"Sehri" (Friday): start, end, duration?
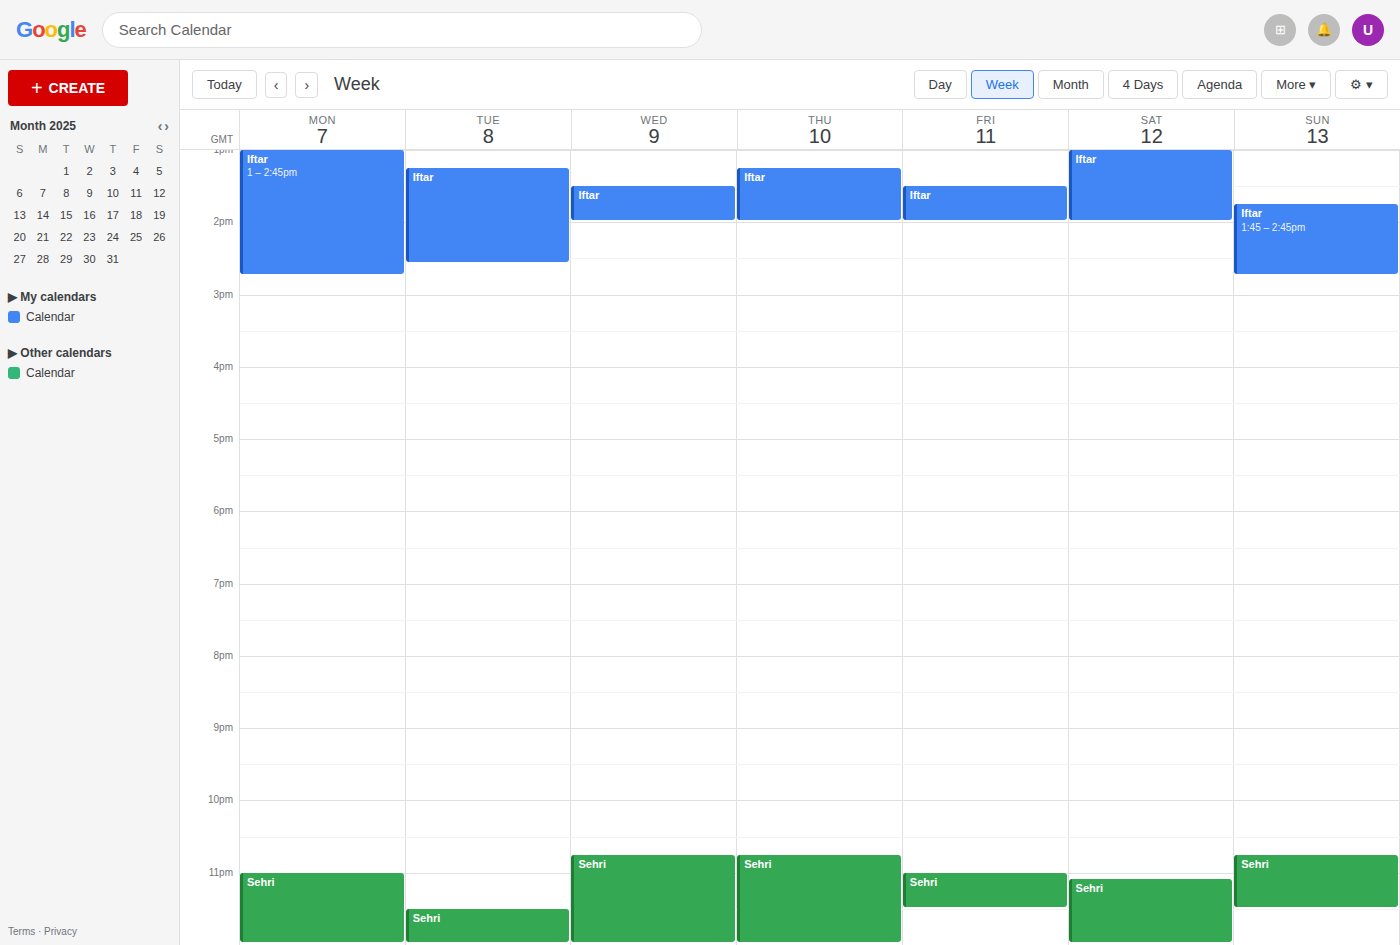
11:00 PM to 11:30 PM, 30 minutes